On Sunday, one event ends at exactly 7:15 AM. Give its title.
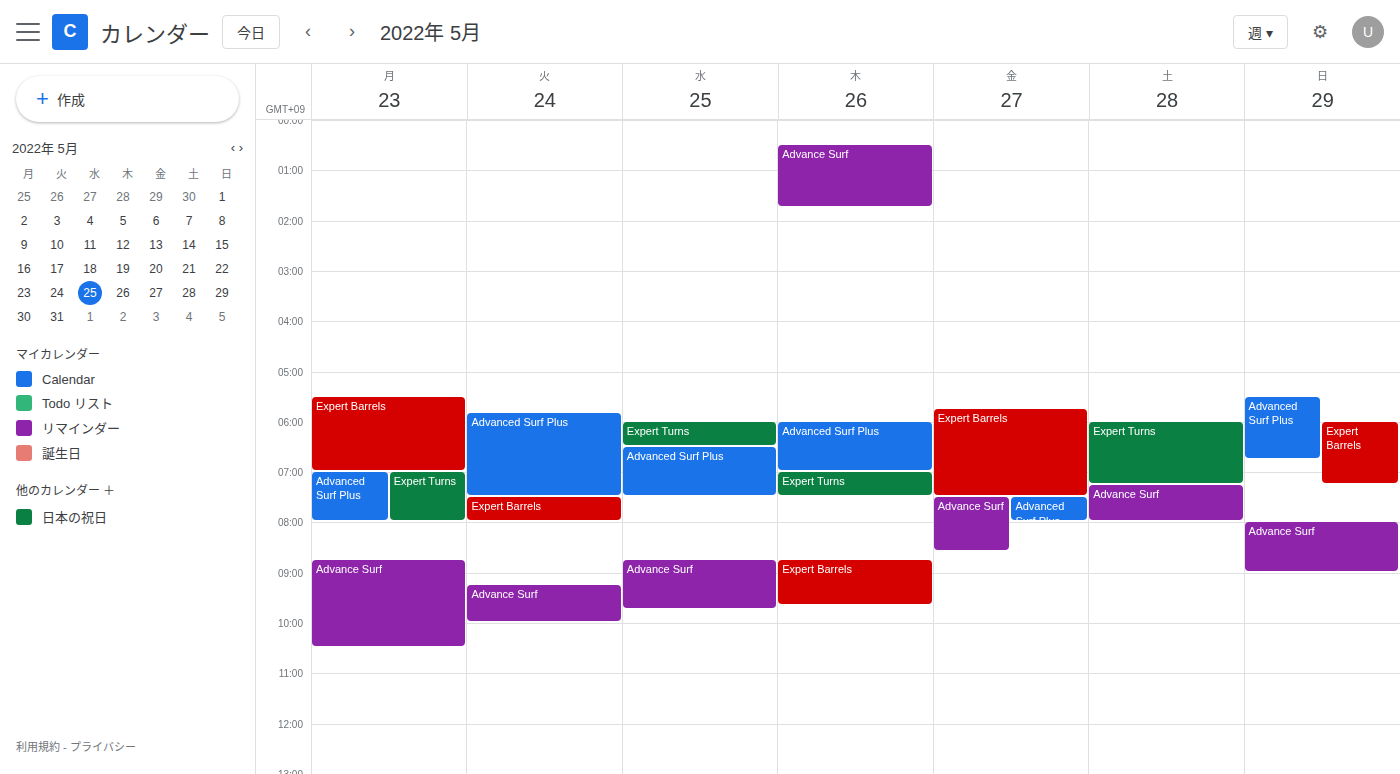
"Expert Barrels"